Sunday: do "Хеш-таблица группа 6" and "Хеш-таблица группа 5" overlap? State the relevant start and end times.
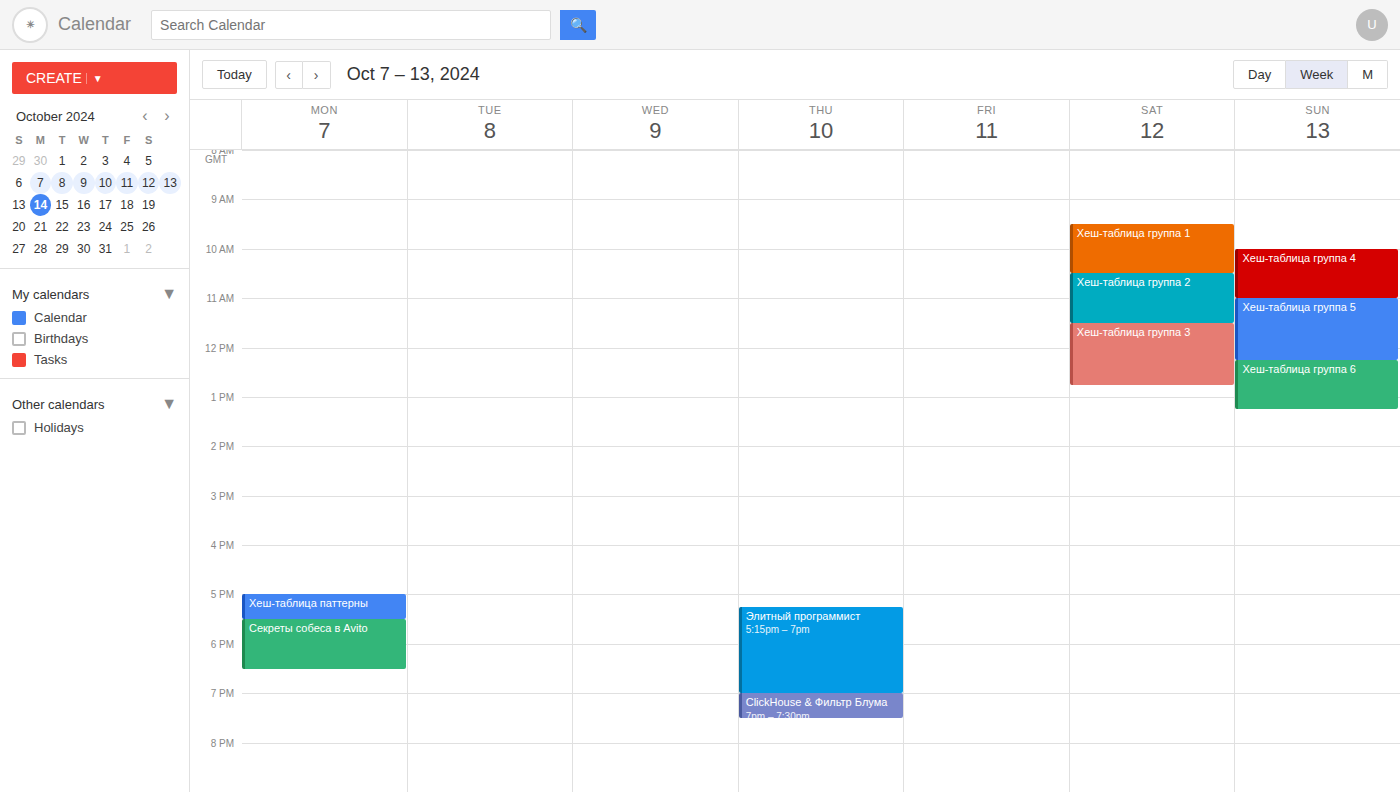
"Хеш-таблица группа 5" ends at 12:15 PM, exactly when "Хеш-таблица группа 6" starts -- they touch but do not overlap.